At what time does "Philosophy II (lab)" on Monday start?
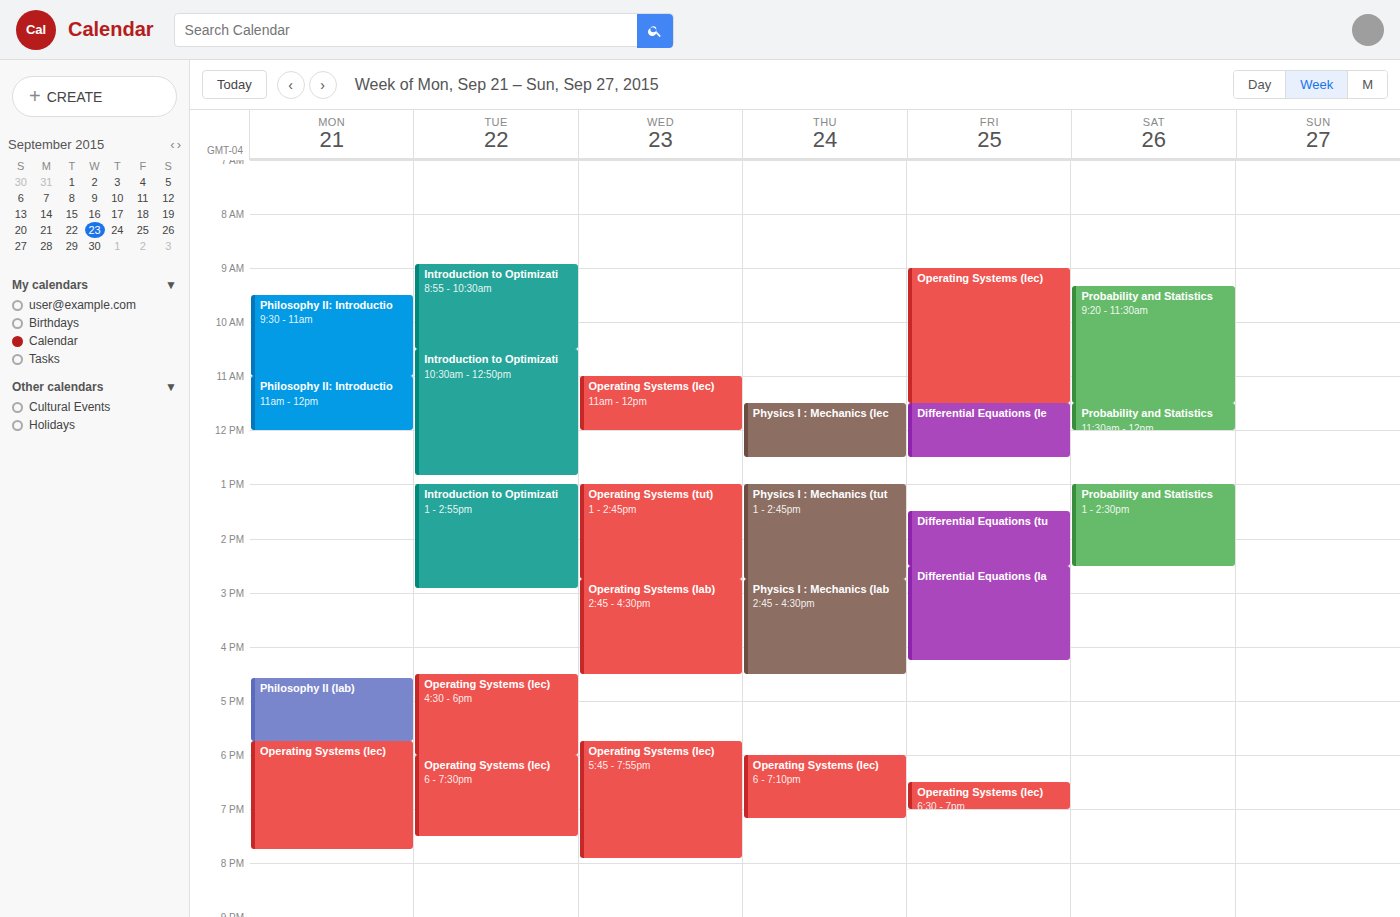
4:35 PM